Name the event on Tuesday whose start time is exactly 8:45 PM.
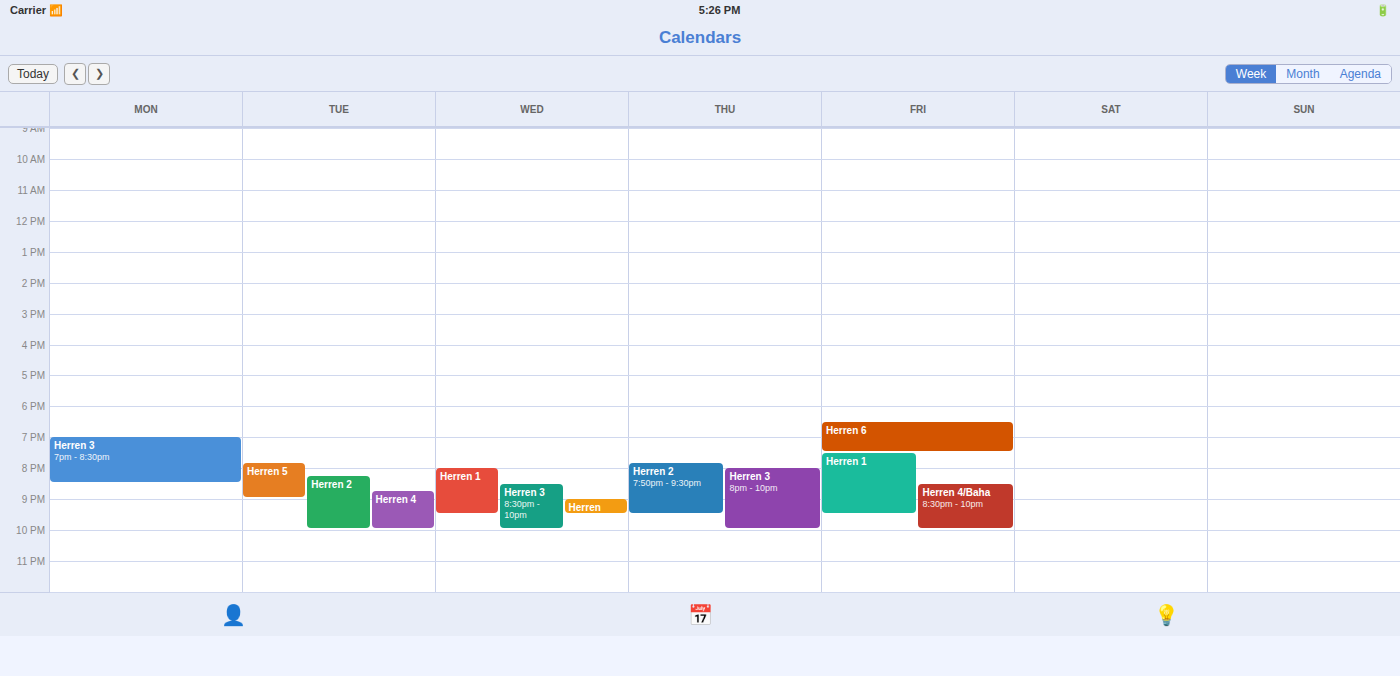
"Herren 4"